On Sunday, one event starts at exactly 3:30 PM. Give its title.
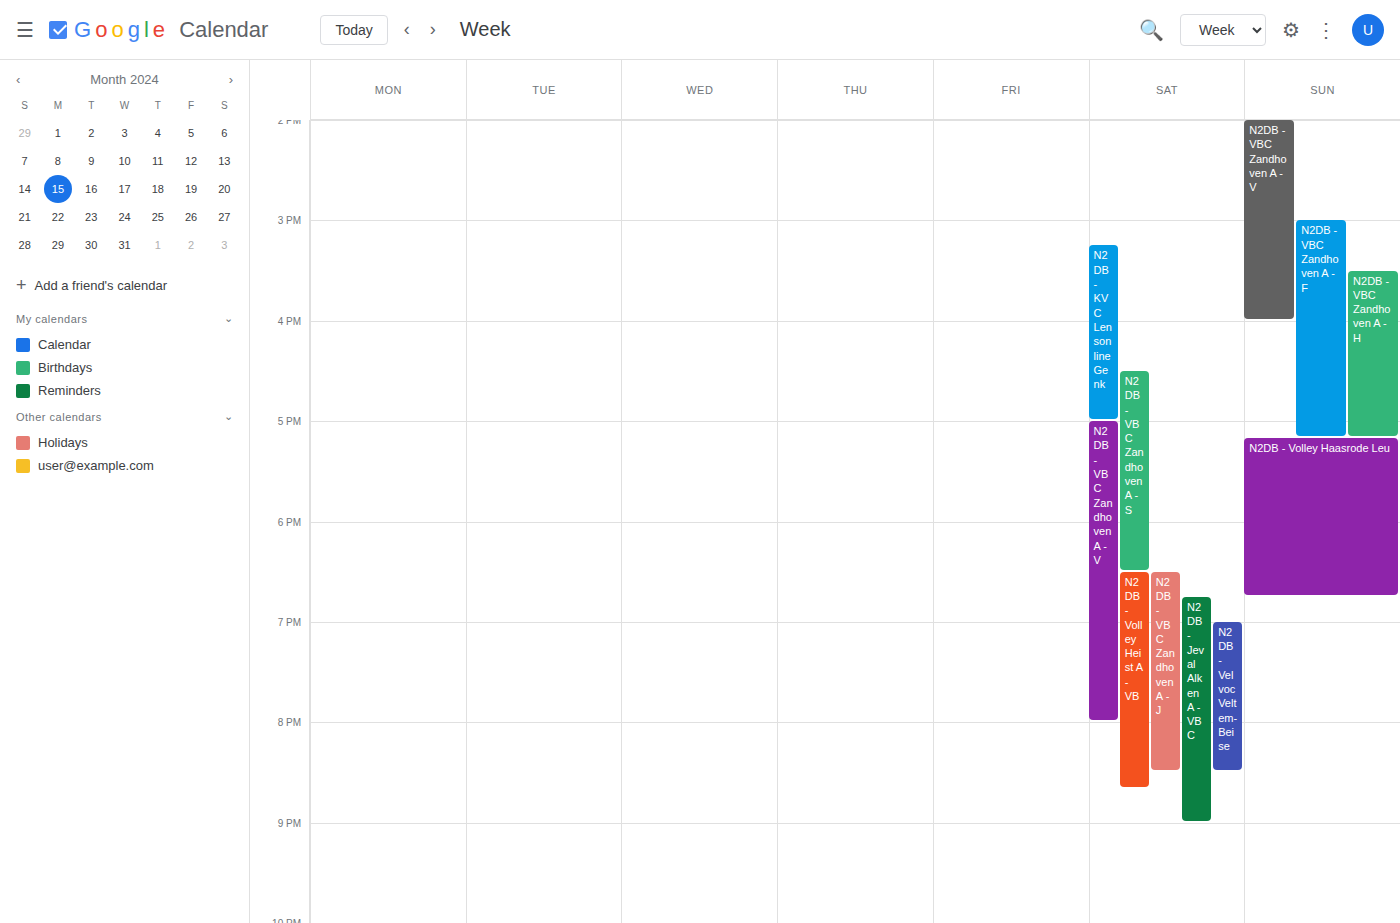
"N2DB - VBC Zandhoven A - H"